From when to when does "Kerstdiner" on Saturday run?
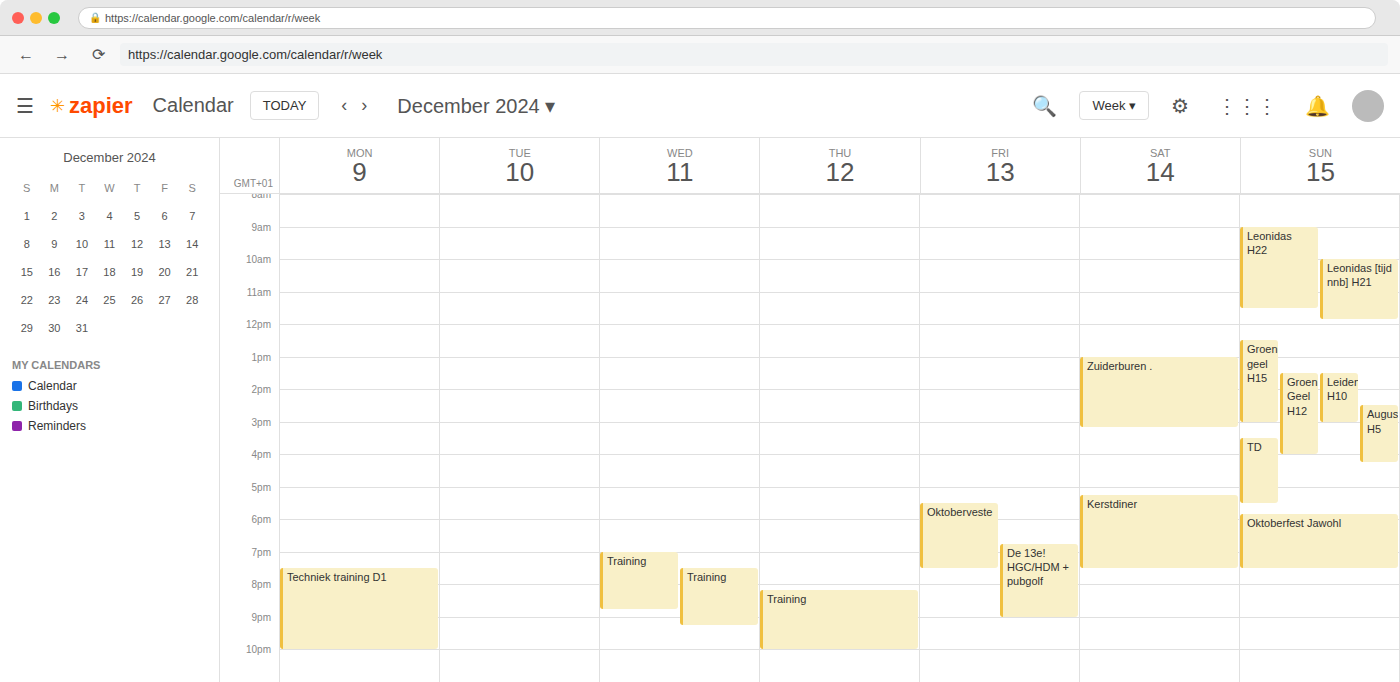
5:15 PM to 7:30 PM